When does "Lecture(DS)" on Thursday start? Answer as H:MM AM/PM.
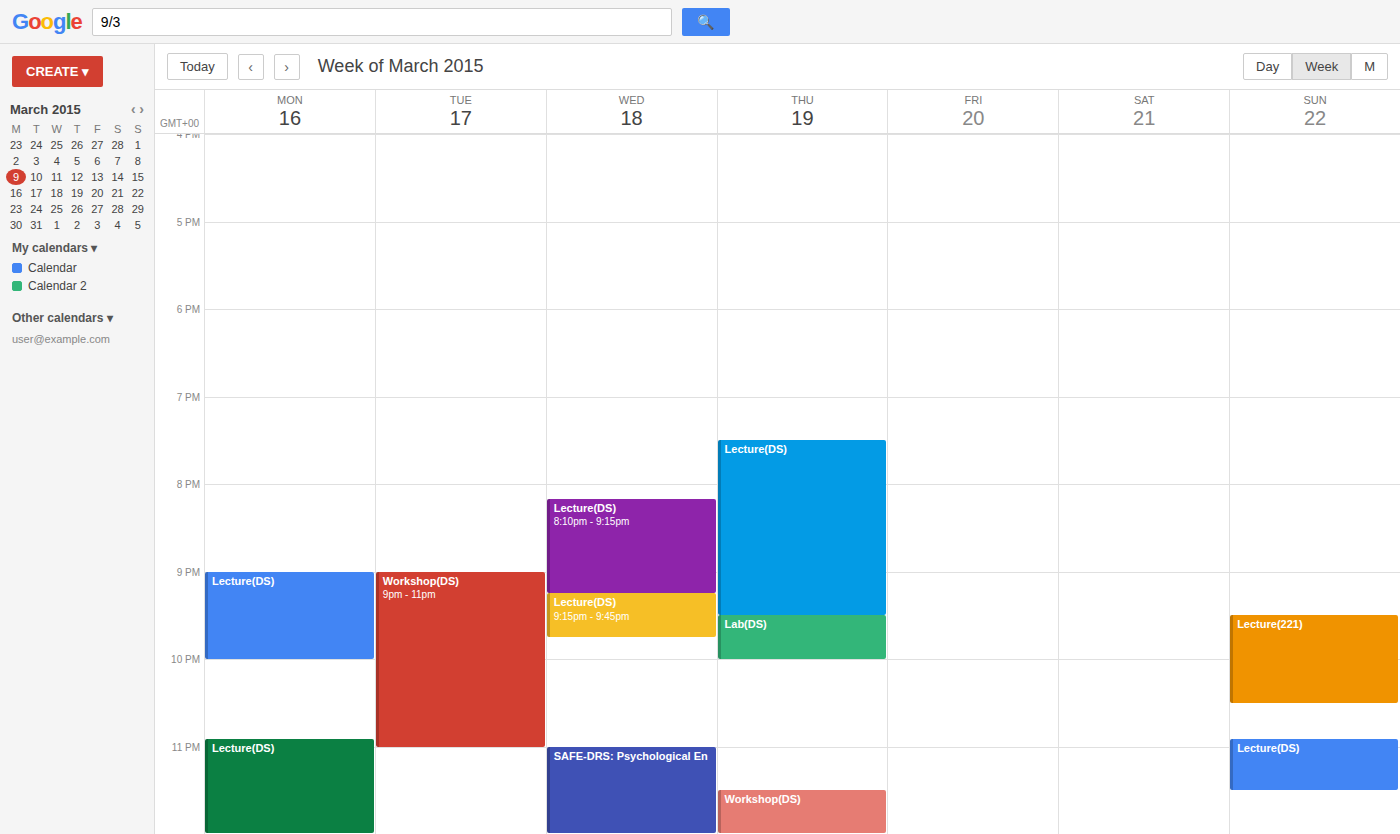
7:30 PM